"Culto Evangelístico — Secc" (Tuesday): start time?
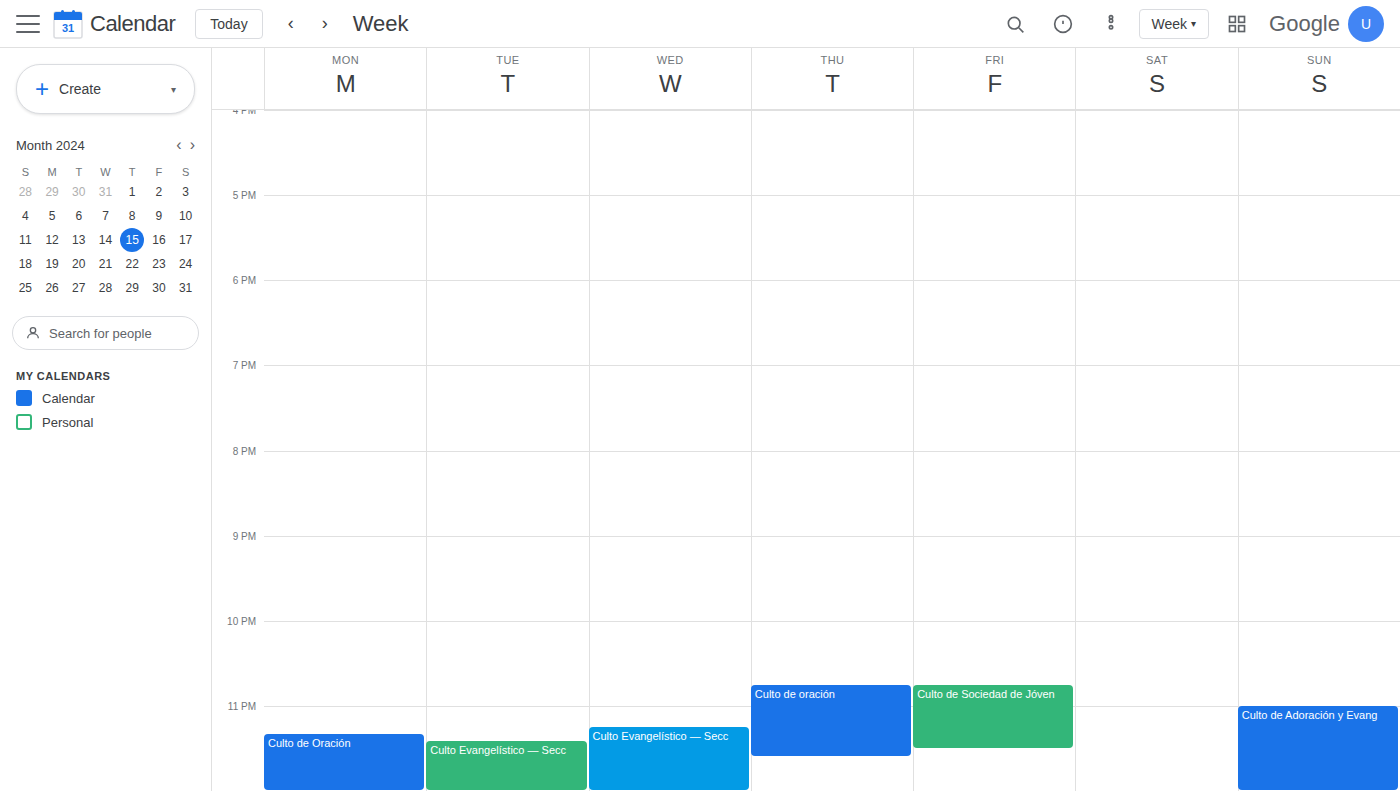
11:25 PM